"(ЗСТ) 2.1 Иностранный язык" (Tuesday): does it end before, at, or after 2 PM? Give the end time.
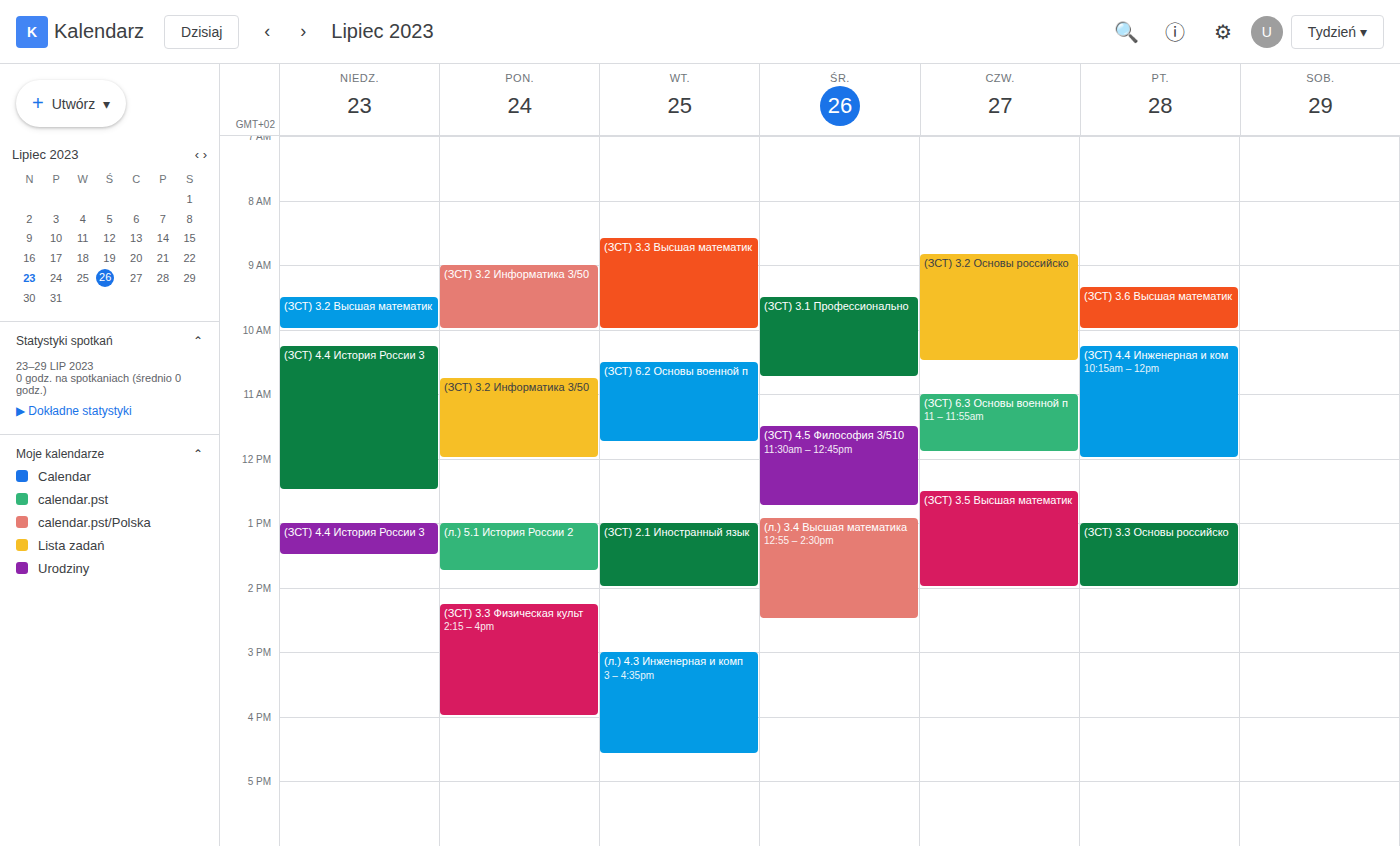
2:00 PM -- exactly at 2 PM, on the 2 PM line.